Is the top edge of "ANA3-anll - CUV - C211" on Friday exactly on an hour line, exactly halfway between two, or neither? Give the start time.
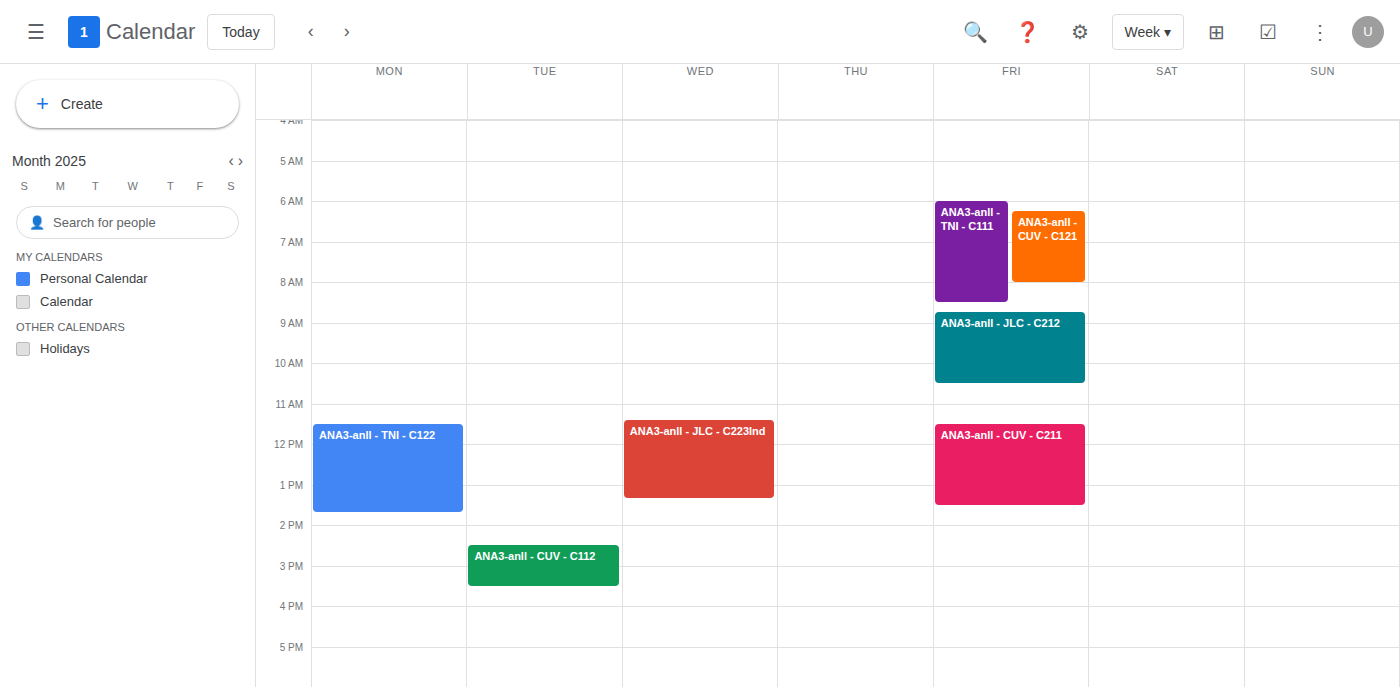
11:30 -- halfway between the 11:00 and 12:00 lines.